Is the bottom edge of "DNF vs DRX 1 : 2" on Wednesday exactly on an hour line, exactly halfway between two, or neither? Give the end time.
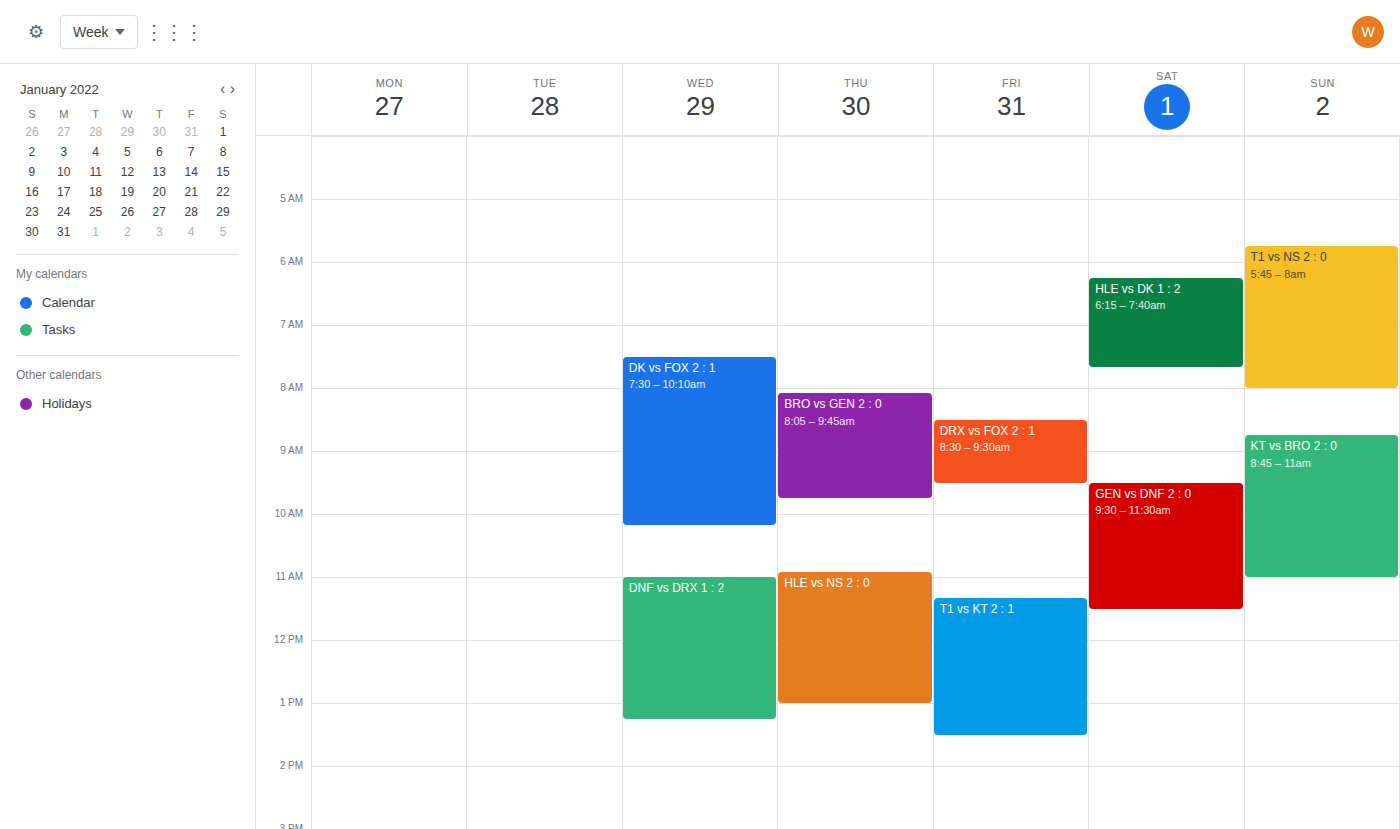
1:15 PM -- neither: a quarter of the way from the 1 PM line to the 2 PM line.